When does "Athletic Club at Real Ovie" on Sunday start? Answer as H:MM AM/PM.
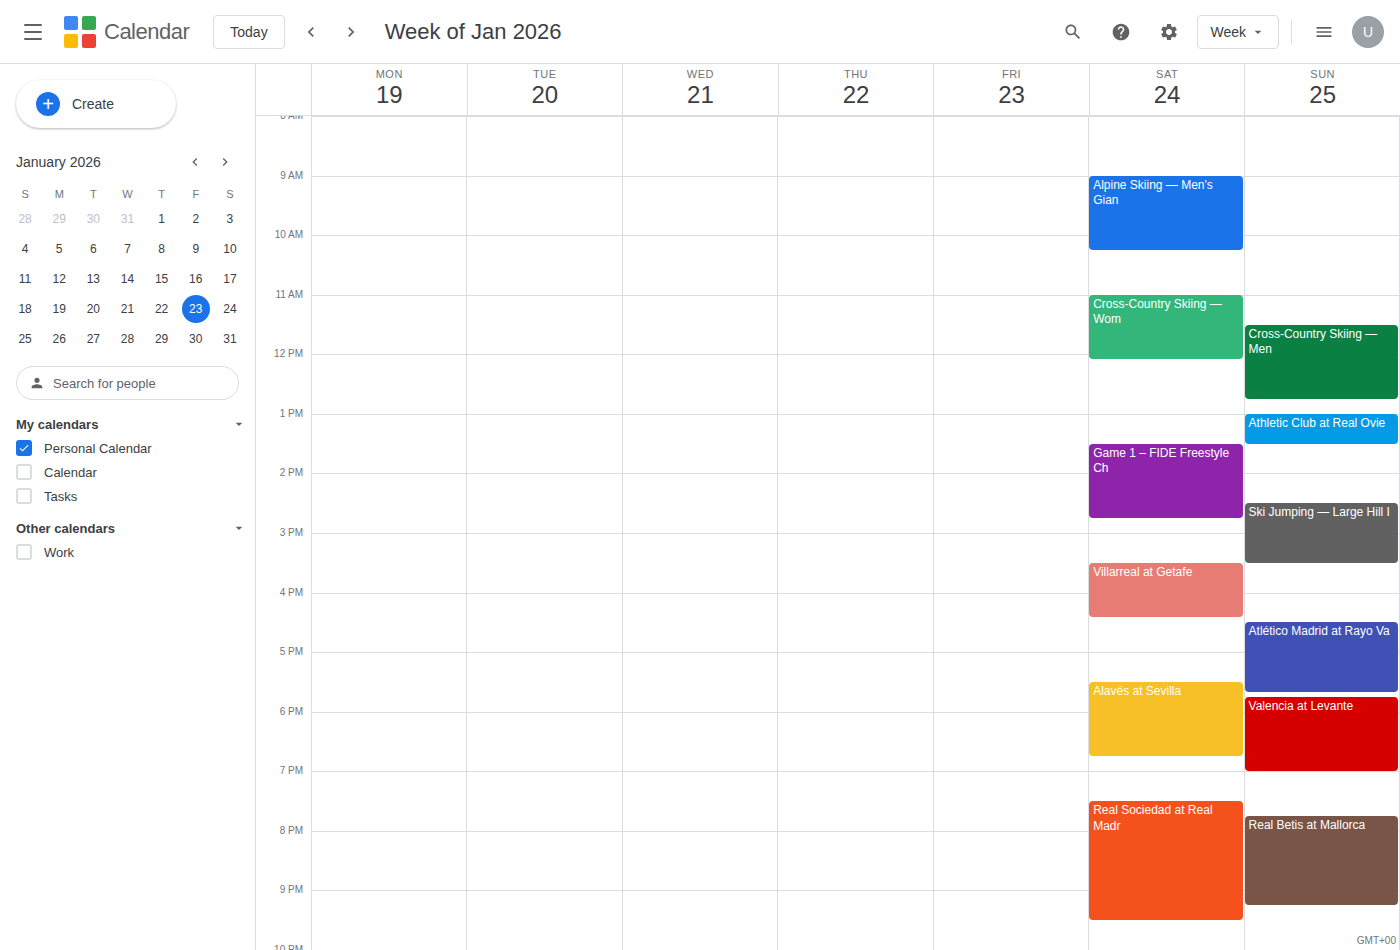
1:00 PM